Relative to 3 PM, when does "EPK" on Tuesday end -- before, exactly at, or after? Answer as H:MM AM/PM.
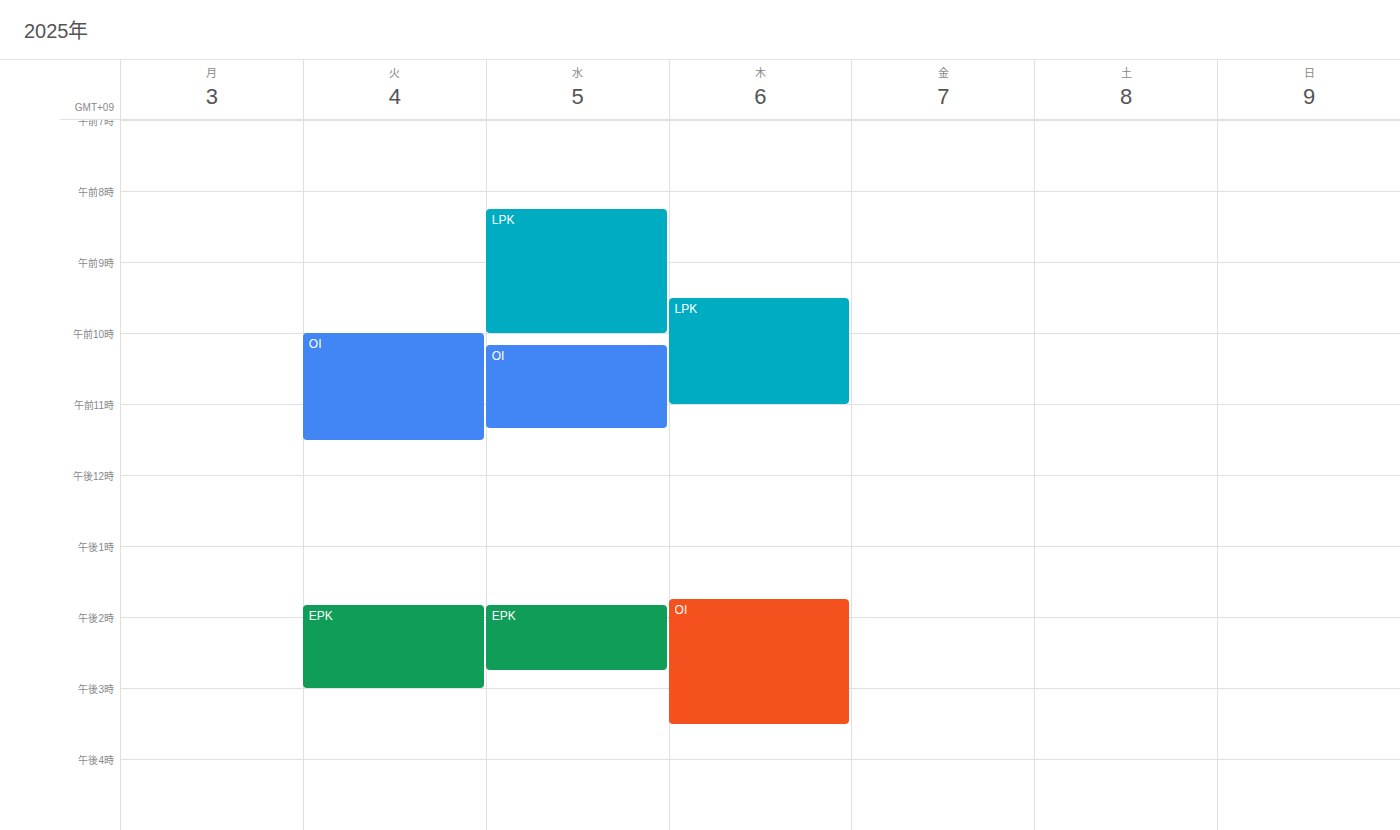
3:00 PM -- exactly at 3 PM, on the 3 PM line.